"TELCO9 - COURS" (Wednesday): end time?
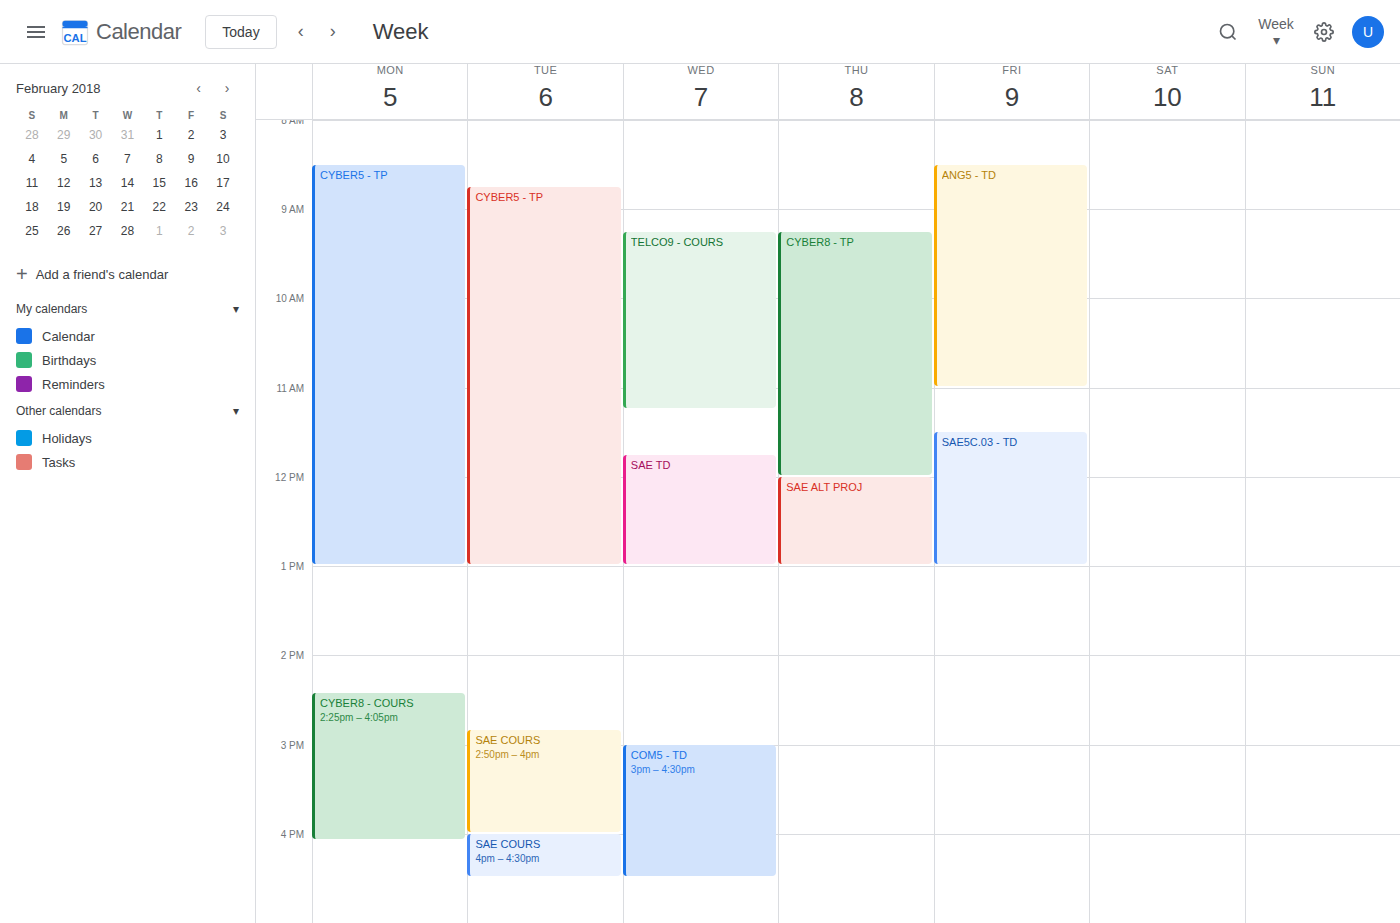
11:15